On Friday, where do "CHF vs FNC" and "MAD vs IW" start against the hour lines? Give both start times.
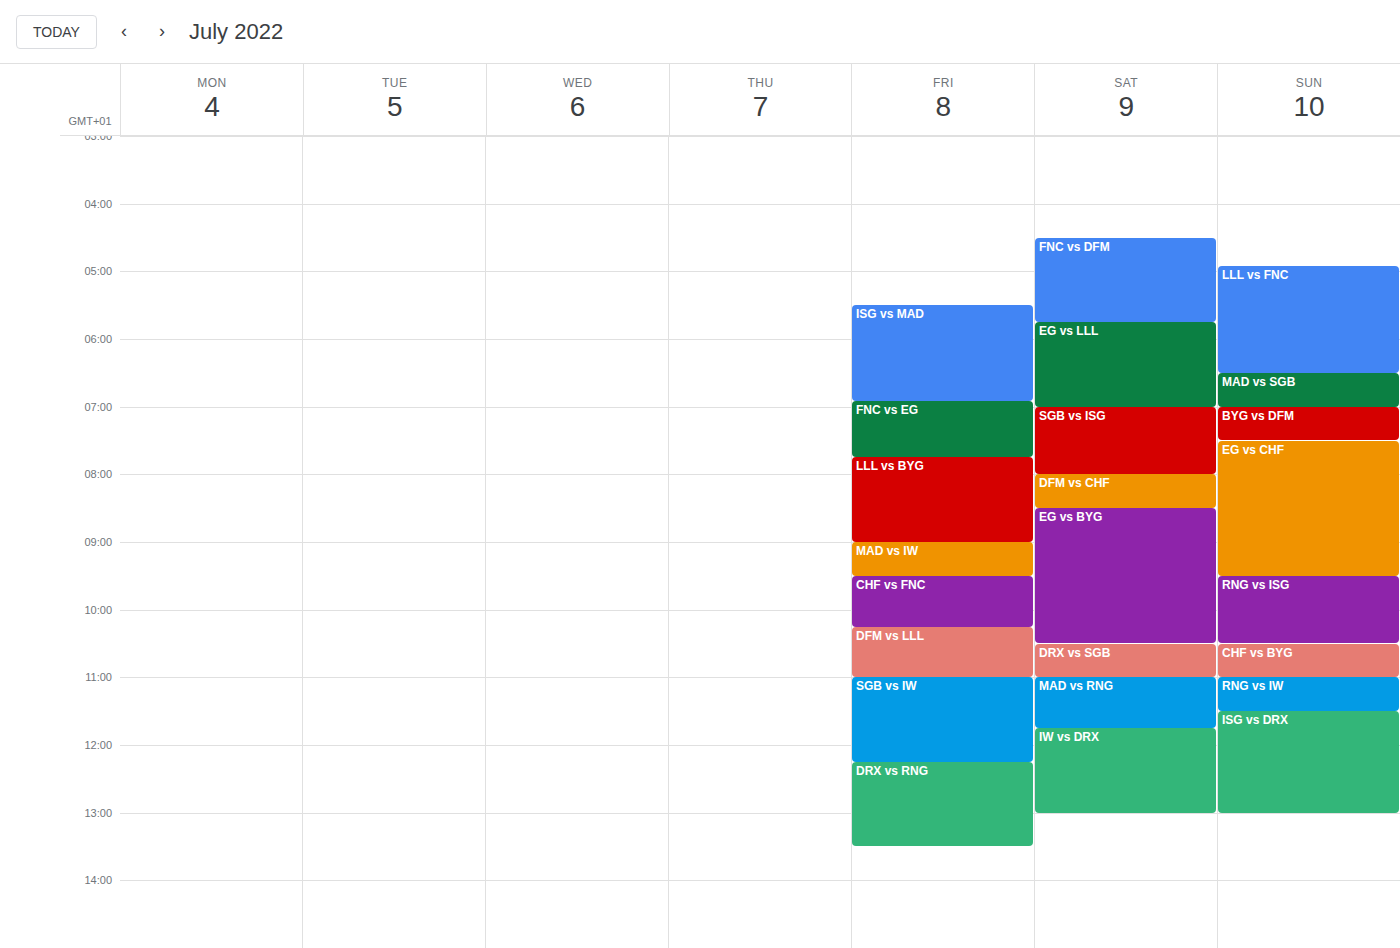
"CHF vs FNC": 9:30 AM, halfway between the 9 AM and 10 AM lines. "MAD vs IW": 9:00 AM, exactly on the 9 AM line.